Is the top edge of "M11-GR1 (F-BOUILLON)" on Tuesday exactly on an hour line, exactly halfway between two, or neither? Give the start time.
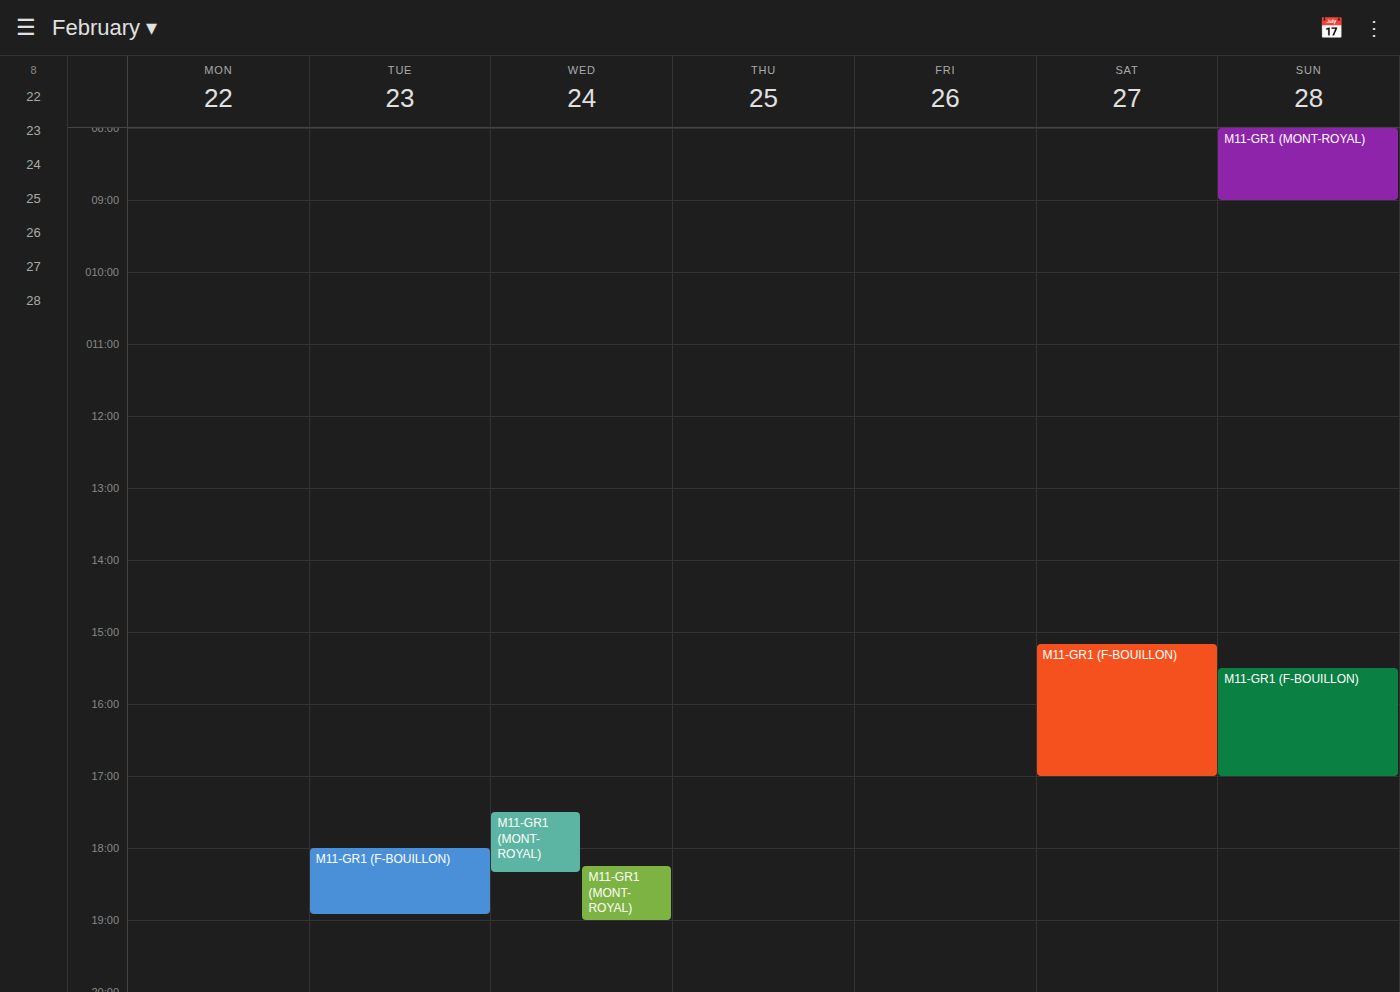
18:00 -- exactly on the 18:00 line.